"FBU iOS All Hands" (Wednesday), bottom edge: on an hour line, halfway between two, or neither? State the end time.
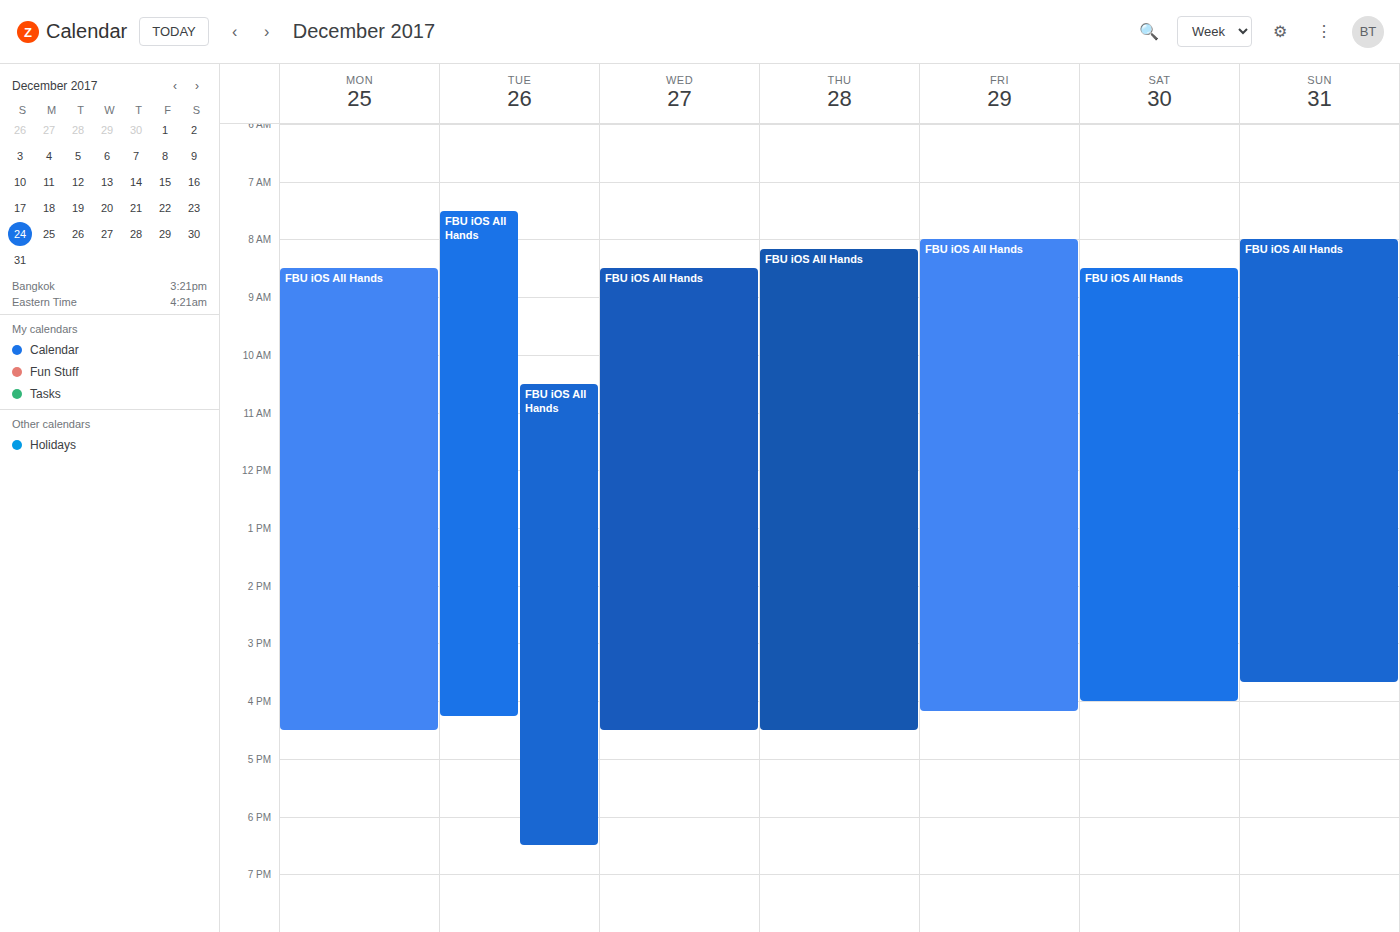
4:30 PM -- halfway between the 4 PM and 5 PM lines.